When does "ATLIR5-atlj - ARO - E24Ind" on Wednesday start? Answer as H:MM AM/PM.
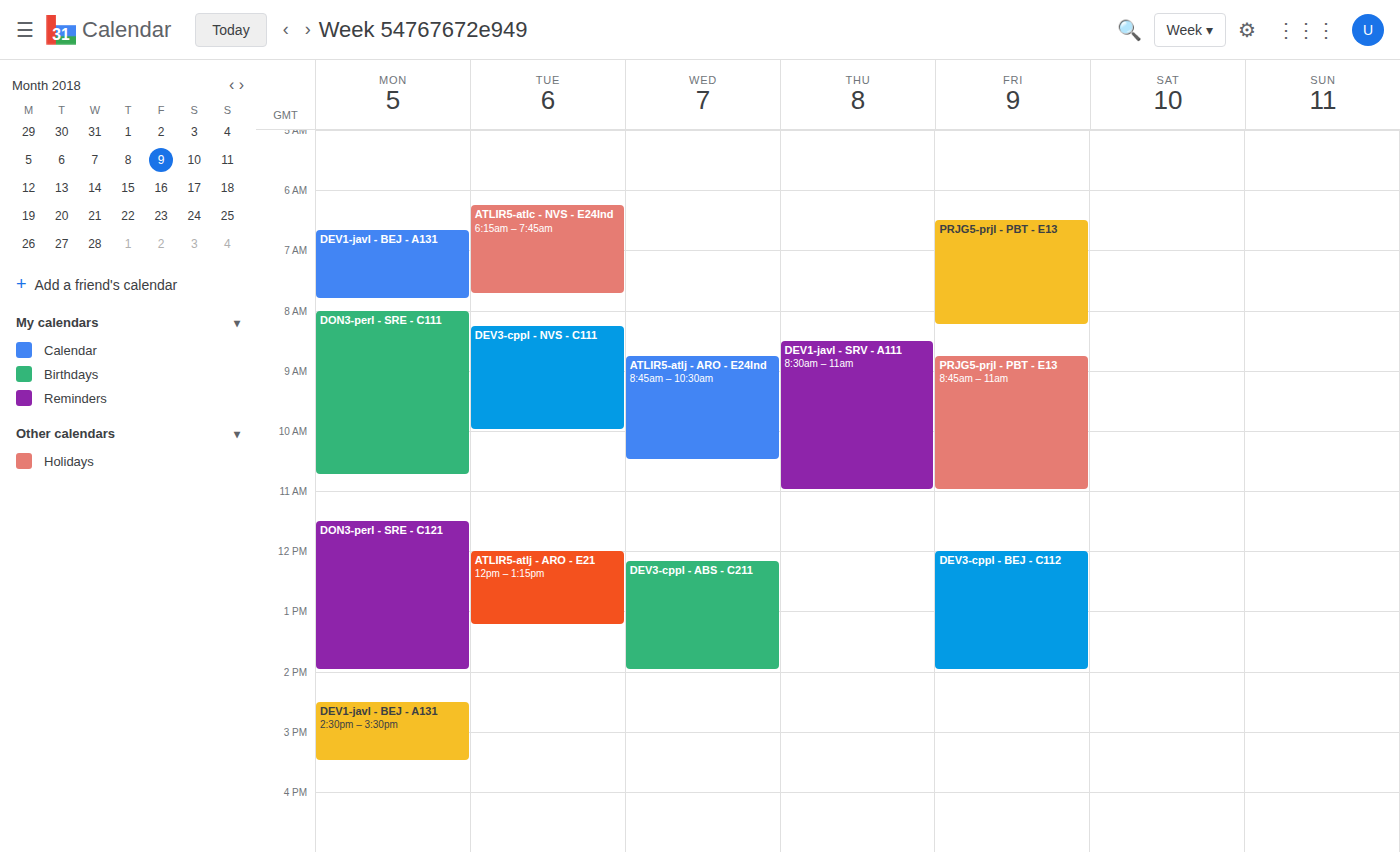
8:45 AM